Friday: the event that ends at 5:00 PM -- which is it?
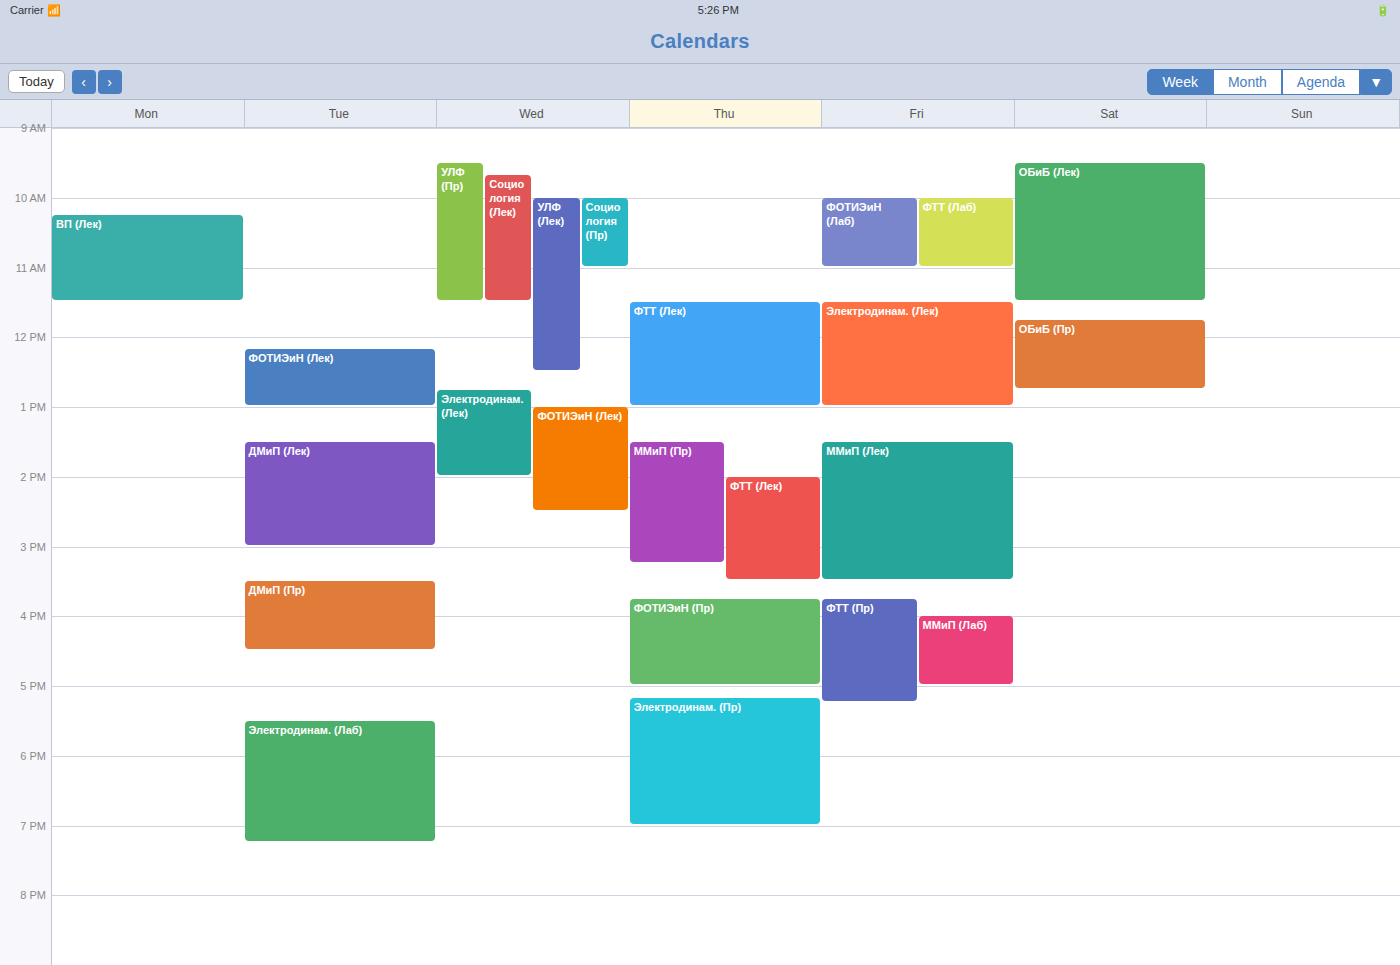
"ММиП (Лаб)"